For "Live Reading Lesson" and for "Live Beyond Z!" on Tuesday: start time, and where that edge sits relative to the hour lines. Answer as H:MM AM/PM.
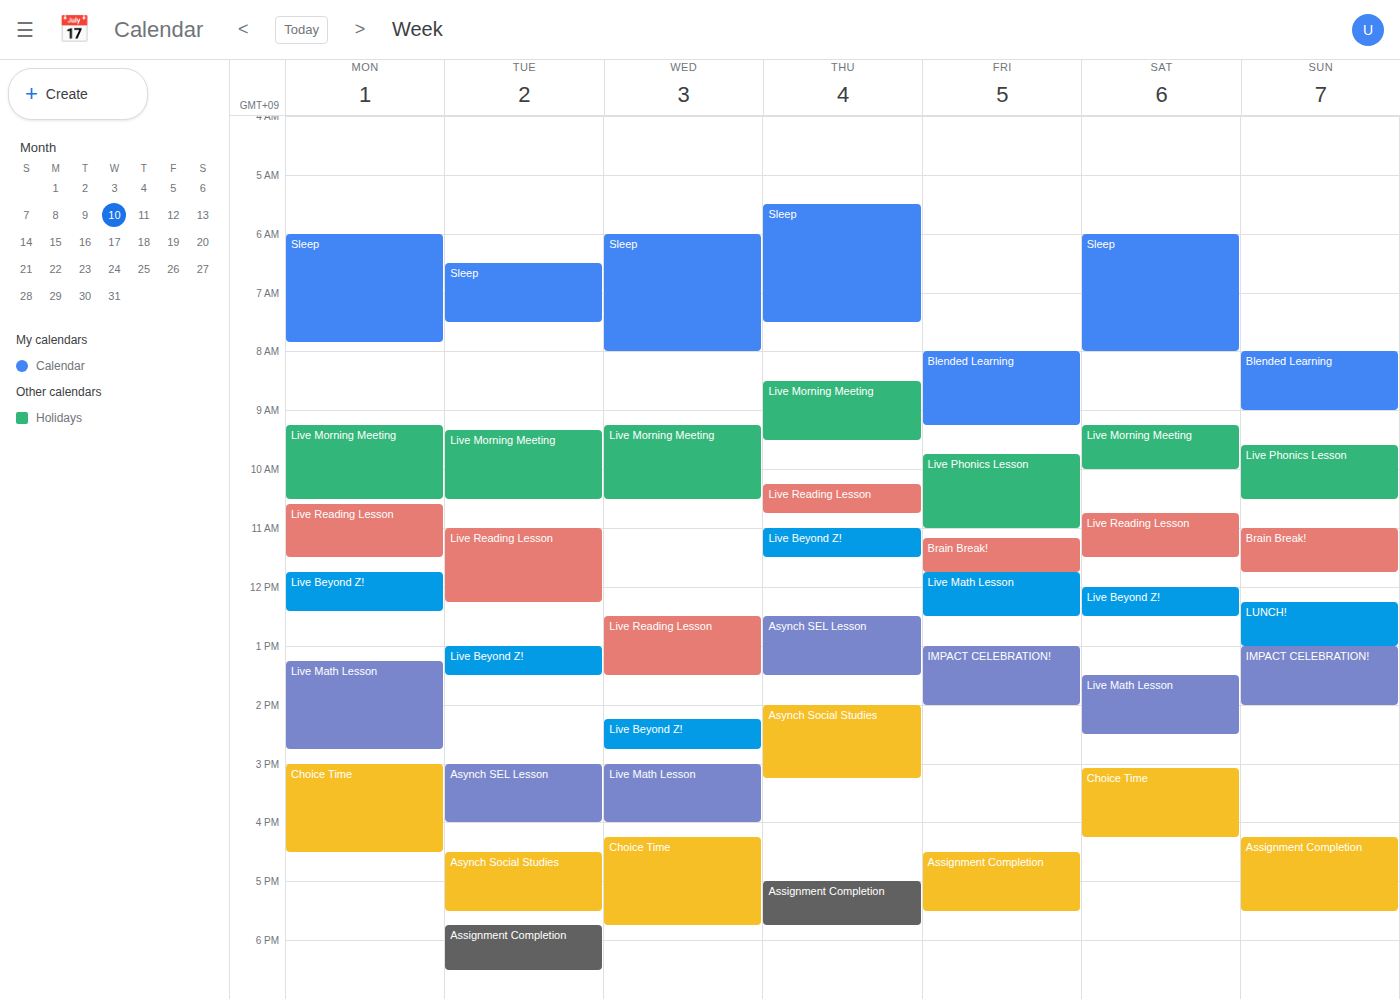
"Live Reading Lesson": 11:00 AM, exactly on the 11 AM line. "Live Beyond Z!": 1:00 PM, exactly on the 1 PM line.